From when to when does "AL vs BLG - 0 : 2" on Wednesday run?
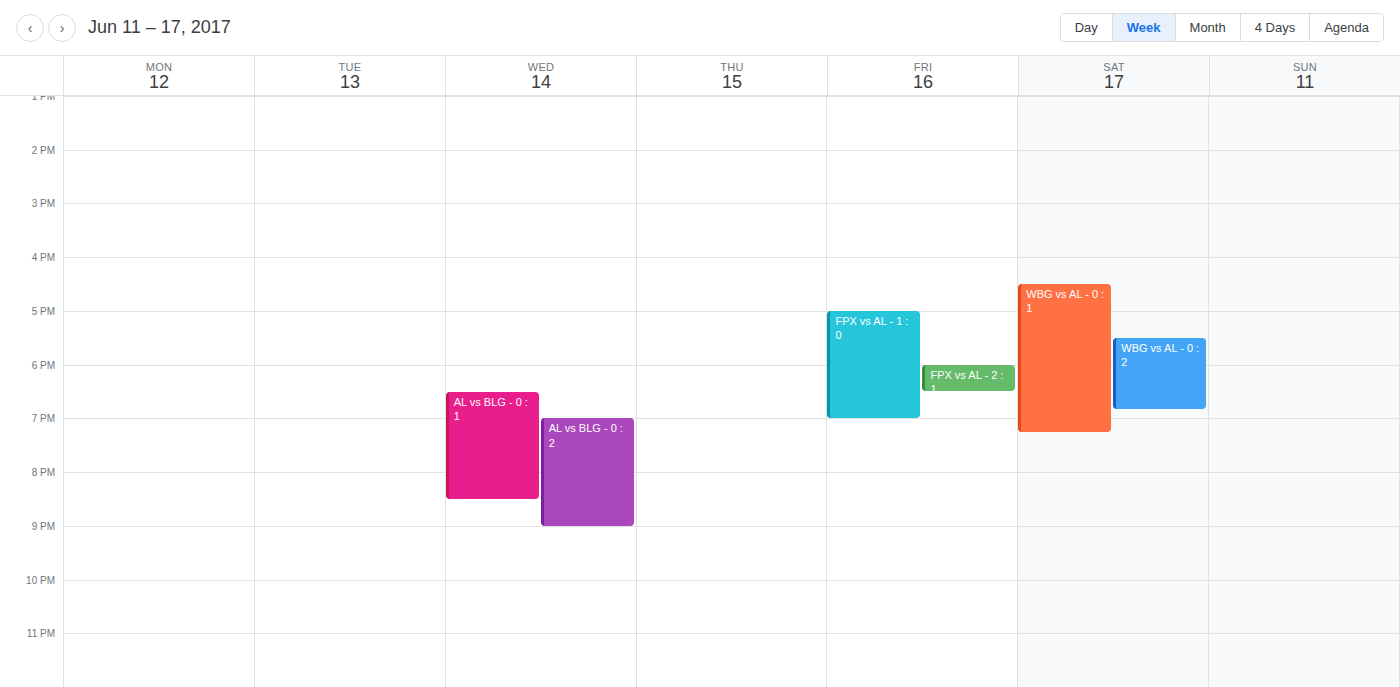
7:00 PM to 9:00 PM